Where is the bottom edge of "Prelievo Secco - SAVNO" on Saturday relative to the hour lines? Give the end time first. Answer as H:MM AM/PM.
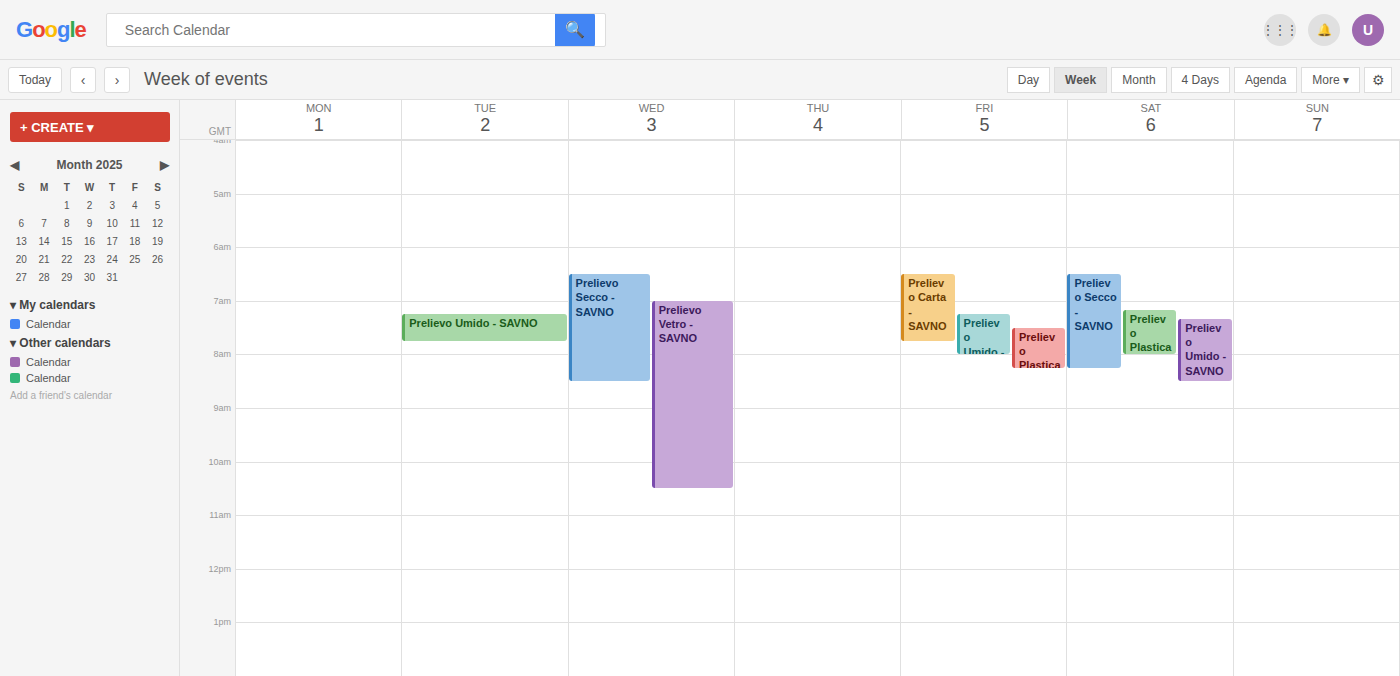
8:15 AM -- neither: a quarter of the way from the 8 AM line to the 9 AM line.